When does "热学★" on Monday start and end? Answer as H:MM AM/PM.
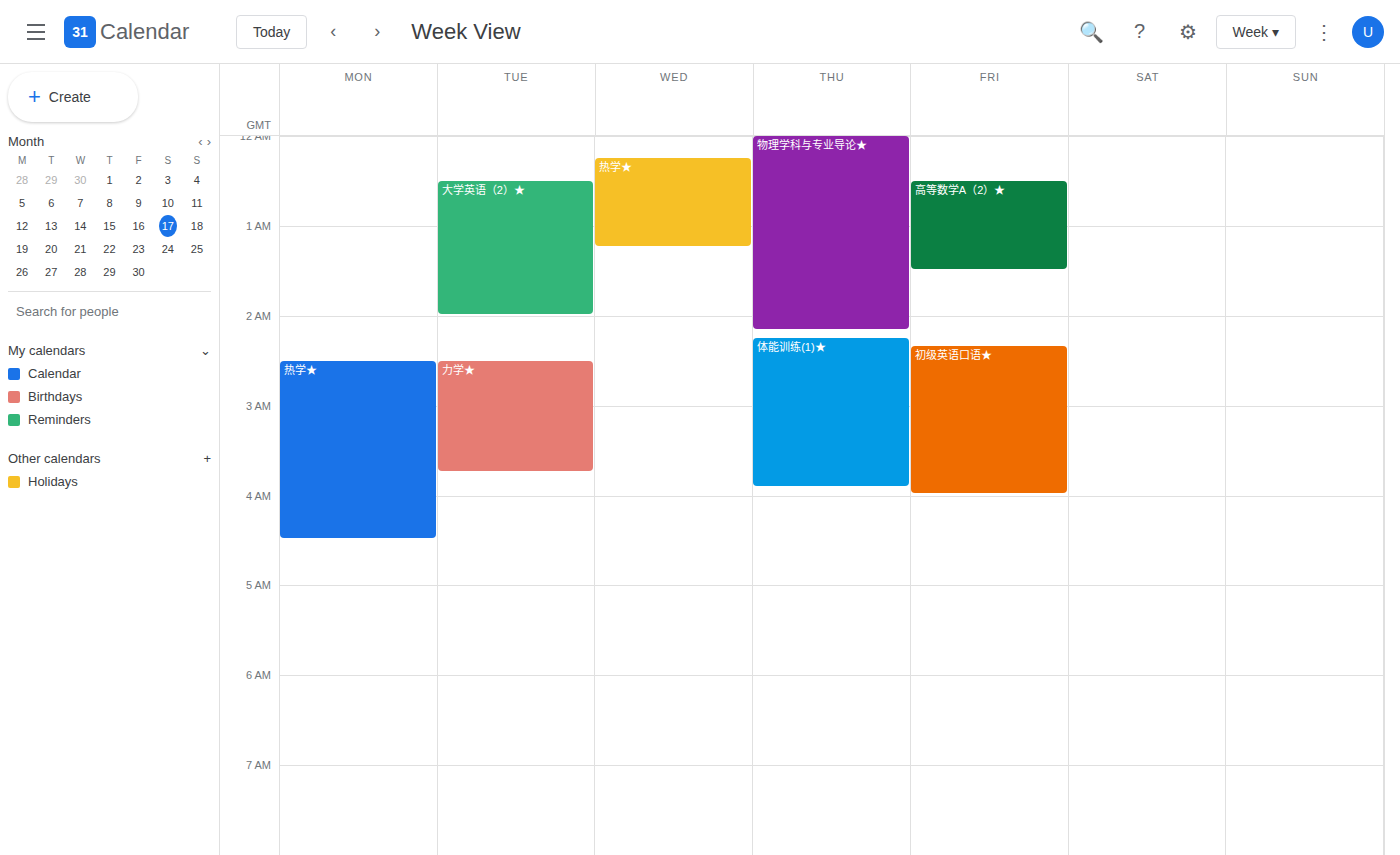
2:30 AM to 4:30 AM